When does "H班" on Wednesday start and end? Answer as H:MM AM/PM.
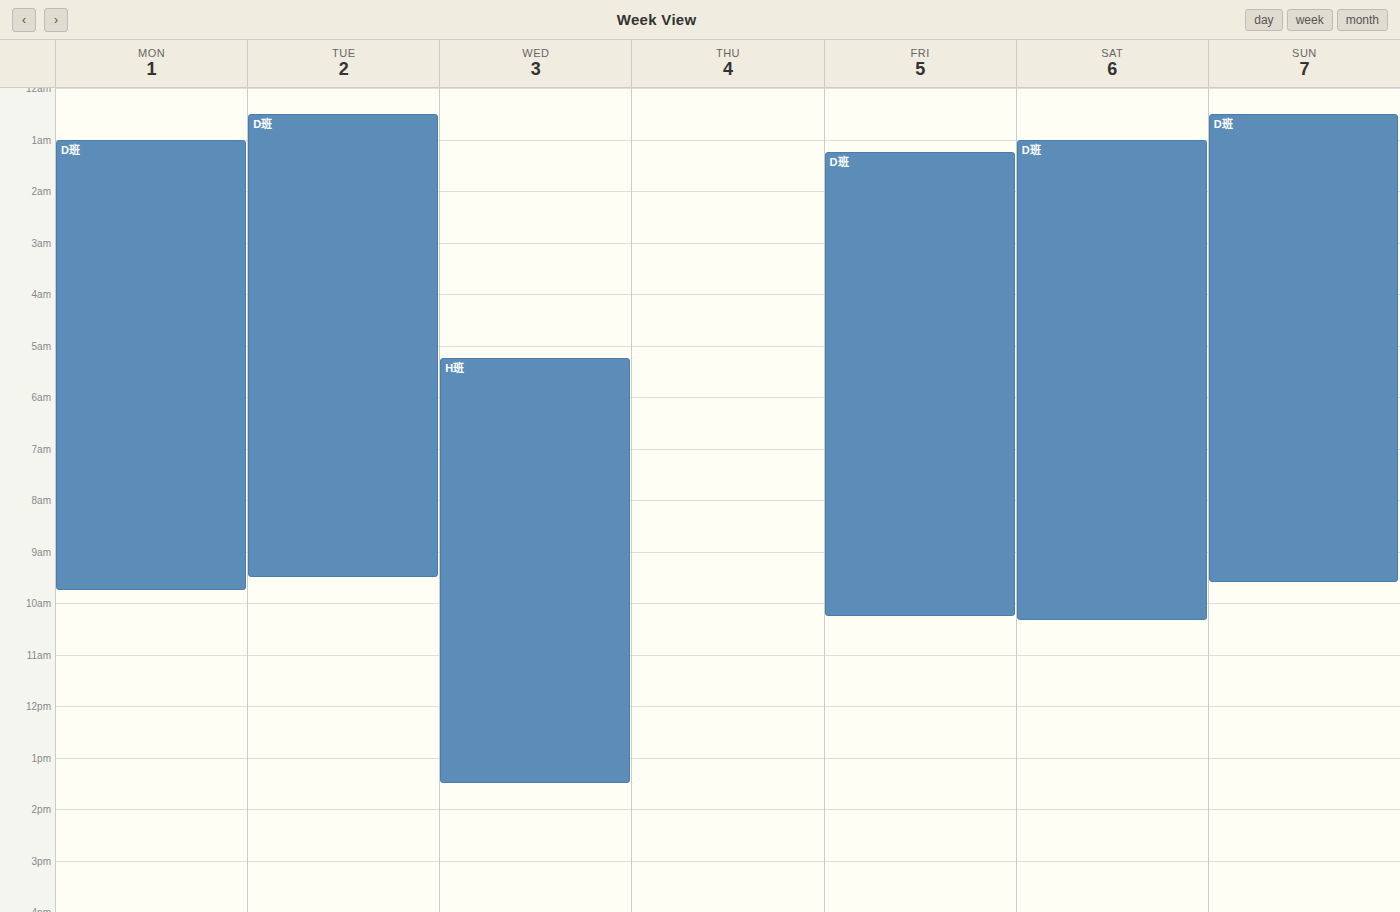
5:15 AM to 1:30 PM